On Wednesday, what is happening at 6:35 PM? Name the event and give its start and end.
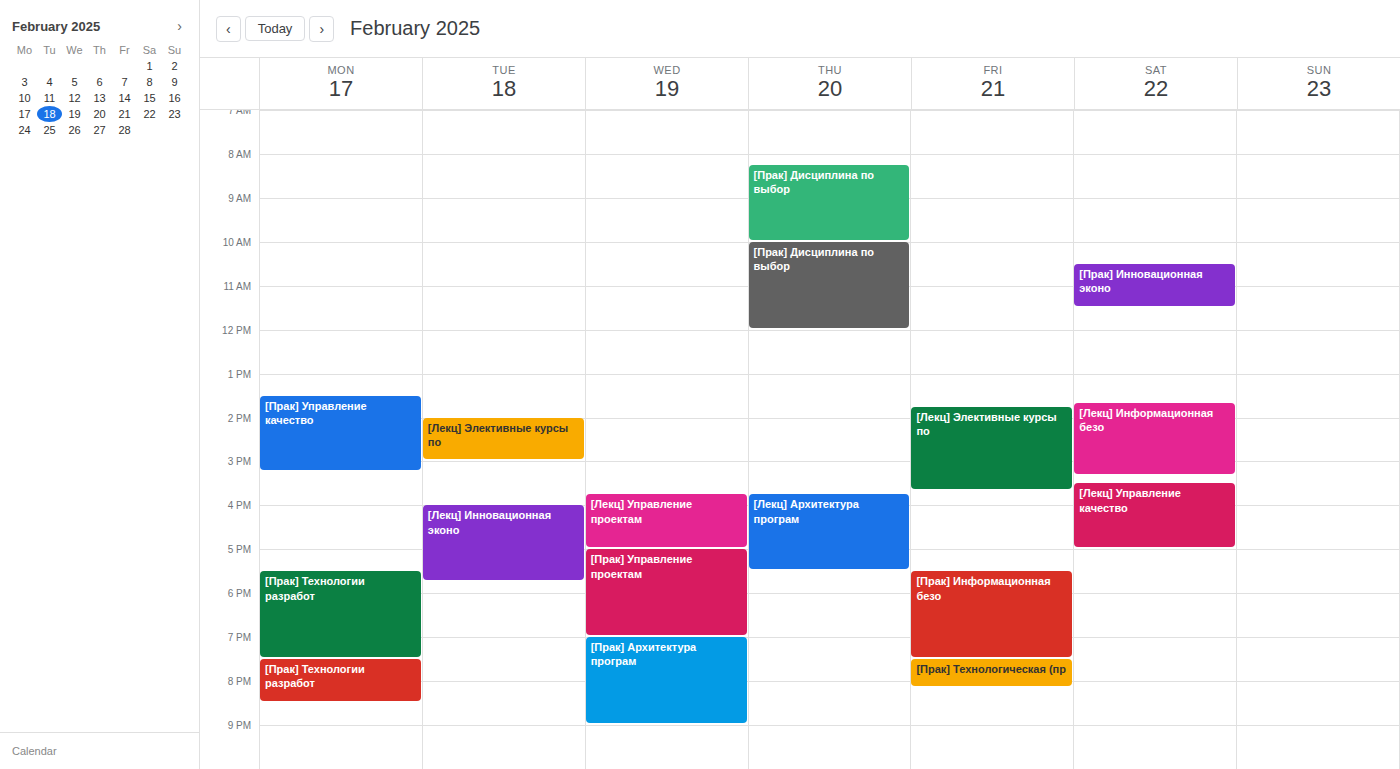
"[Прак] Управление проектам", 5:00 PM to 7:00 PM